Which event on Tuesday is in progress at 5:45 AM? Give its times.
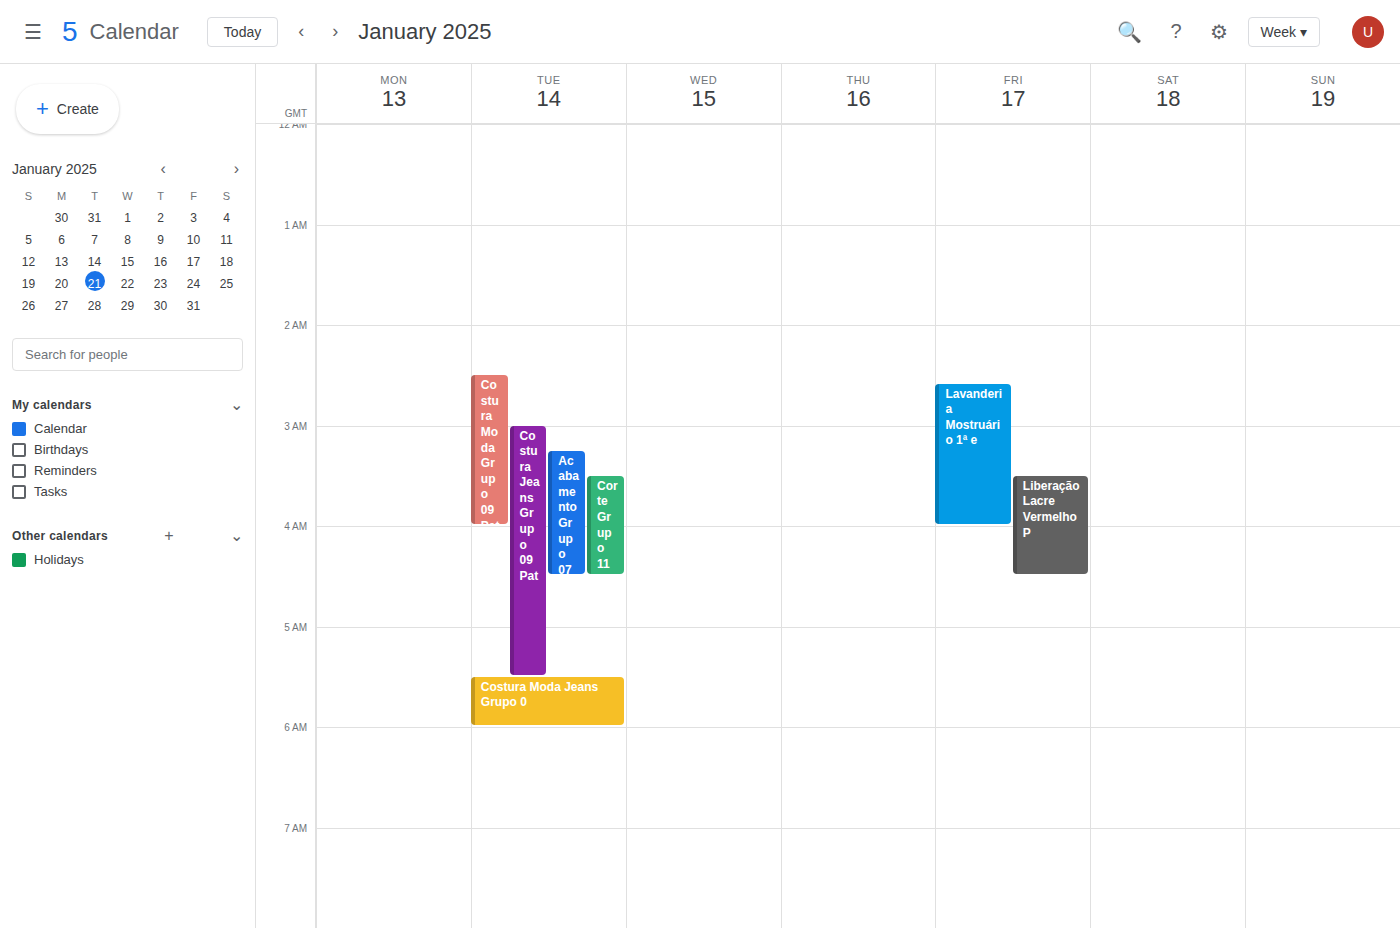
"Costura Moda Jeans Grupo 0", 5:30 AM to 6:00 AM